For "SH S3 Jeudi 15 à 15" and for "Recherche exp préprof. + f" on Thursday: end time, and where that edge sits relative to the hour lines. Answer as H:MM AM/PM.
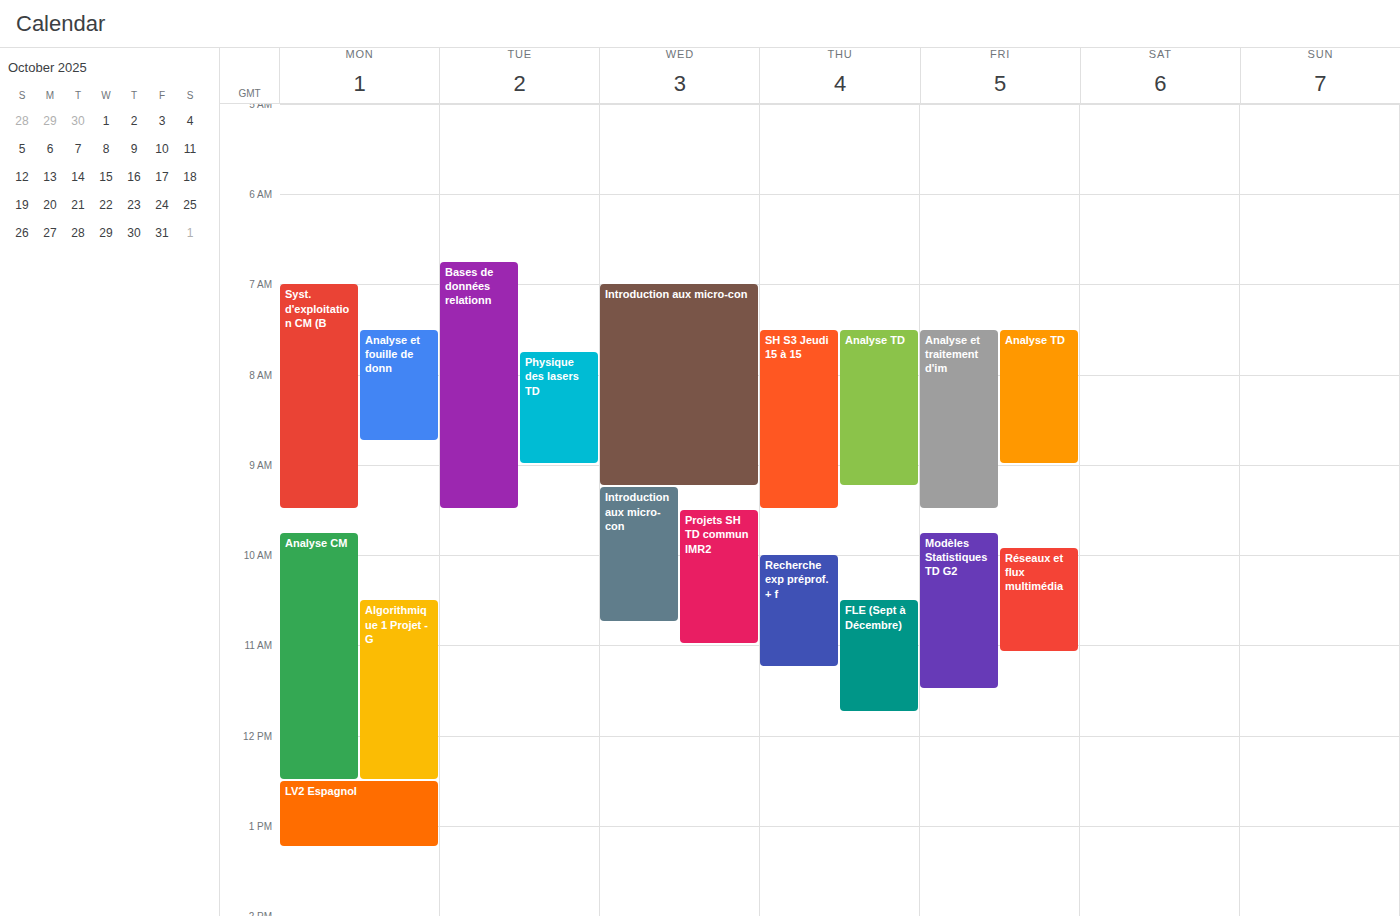
"SH S3 Jeudi 15 à 15": 9:30 AM, halfway between the 9 AM and 10 AM lines. "Recherche exp préprof. + f": 11:15 AM, neither: a quarter of the way from the 11 AM line to the 12 PM line.